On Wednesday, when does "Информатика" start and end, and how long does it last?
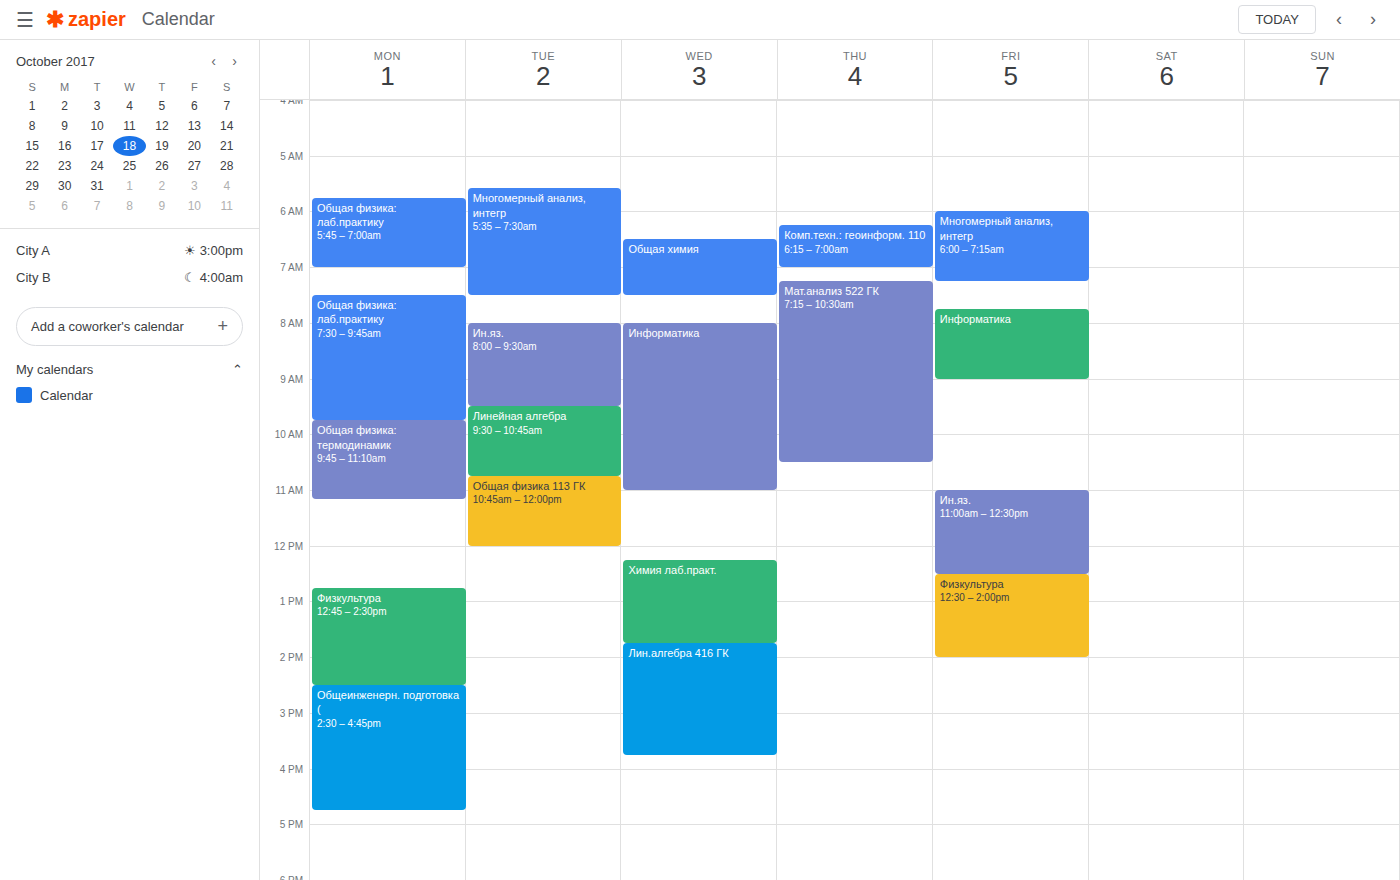
8:00 AM to 11:00 AM, 3 hours